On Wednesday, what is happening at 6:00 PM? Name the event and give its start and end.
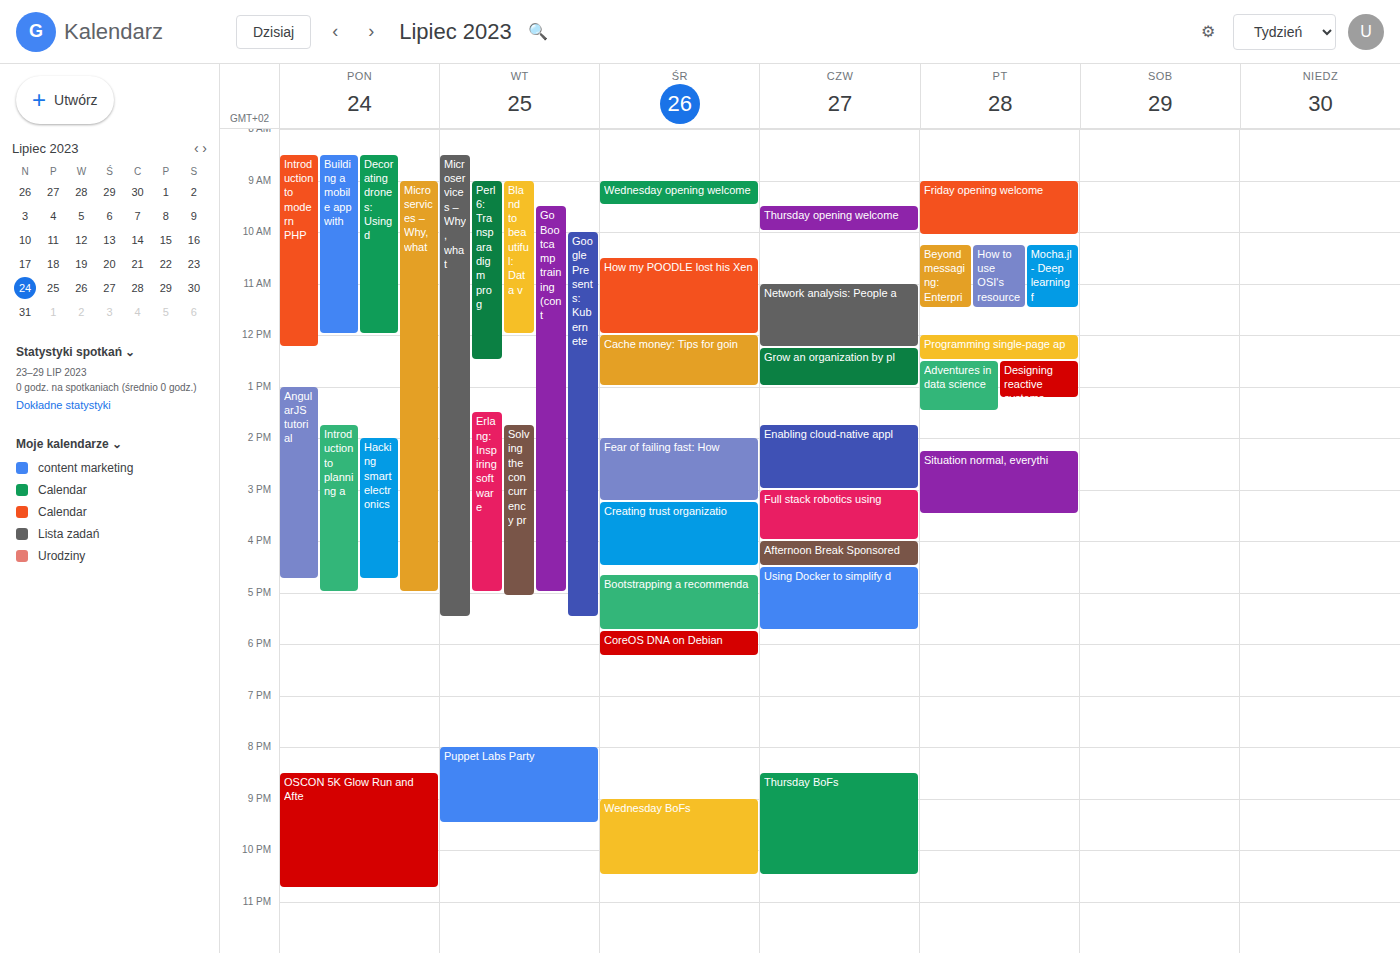
"CoreOS DNA on Debian", 5:45 PM to 6:15 PM